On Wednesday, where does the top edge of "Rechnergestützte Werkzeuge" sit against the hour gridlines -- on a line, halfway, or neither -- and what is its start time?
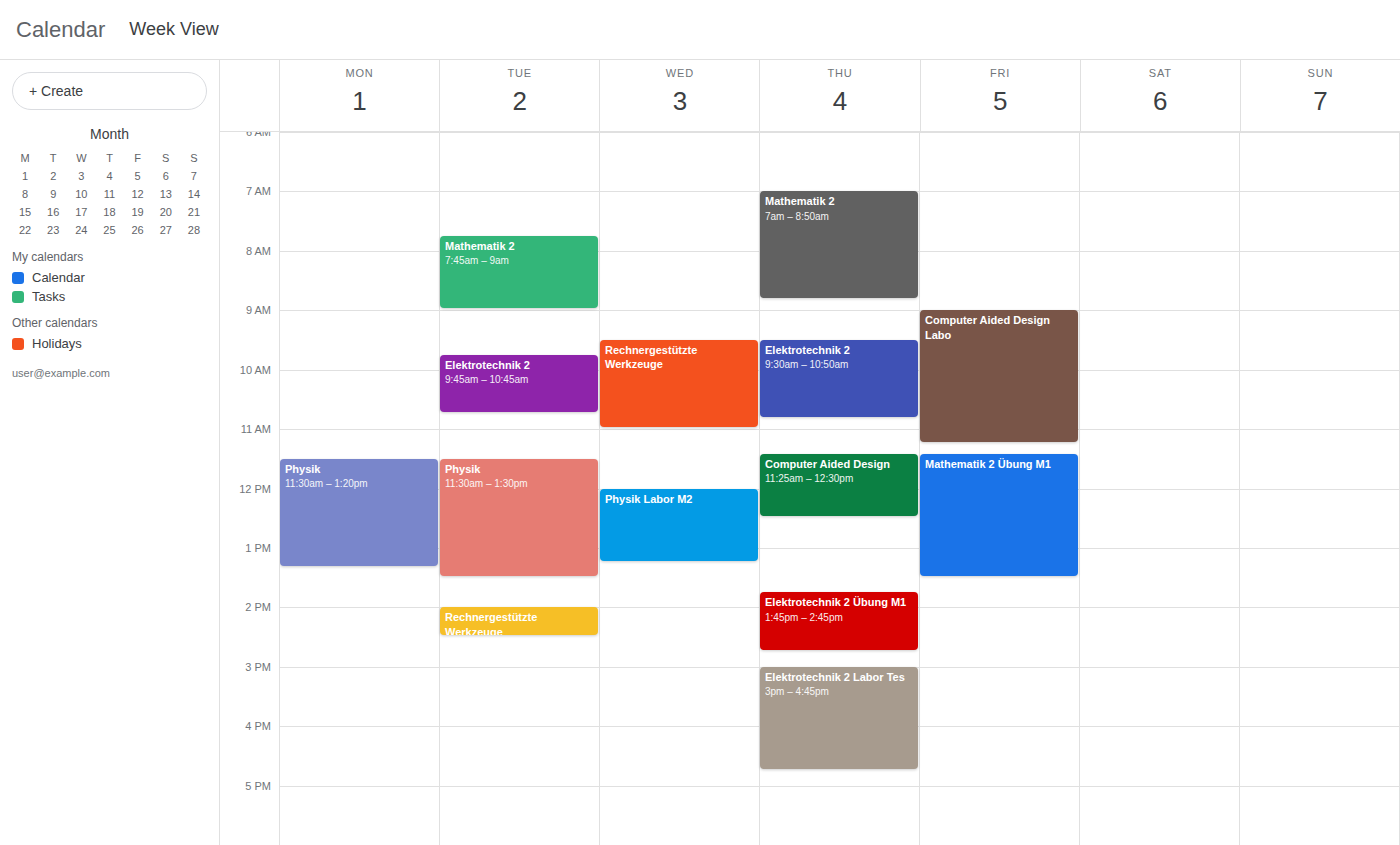
9:30 AM -- halfway between the 9 AM and 10 AM lines.